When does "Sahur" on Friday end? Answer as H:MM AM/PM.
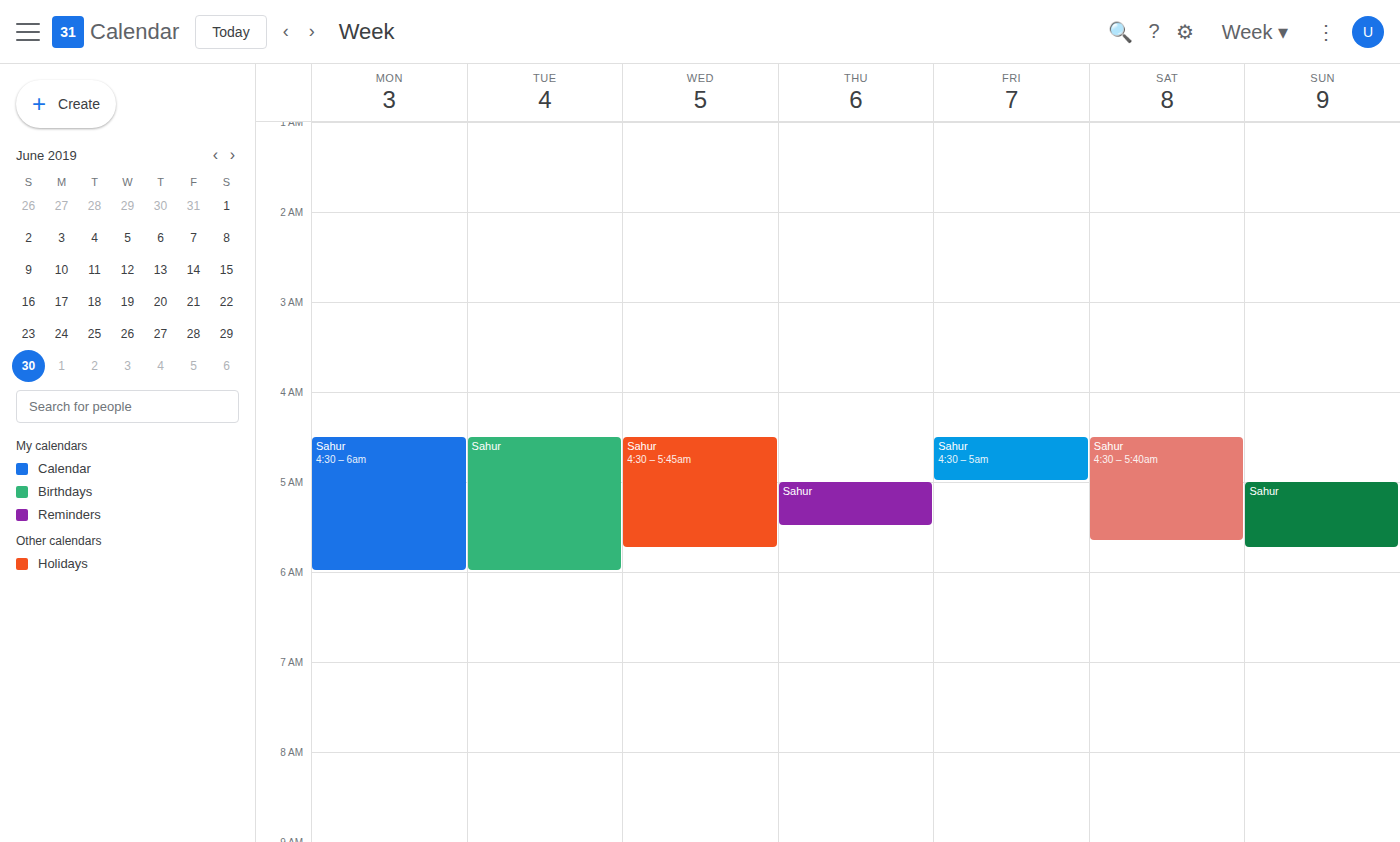
5:00 AM